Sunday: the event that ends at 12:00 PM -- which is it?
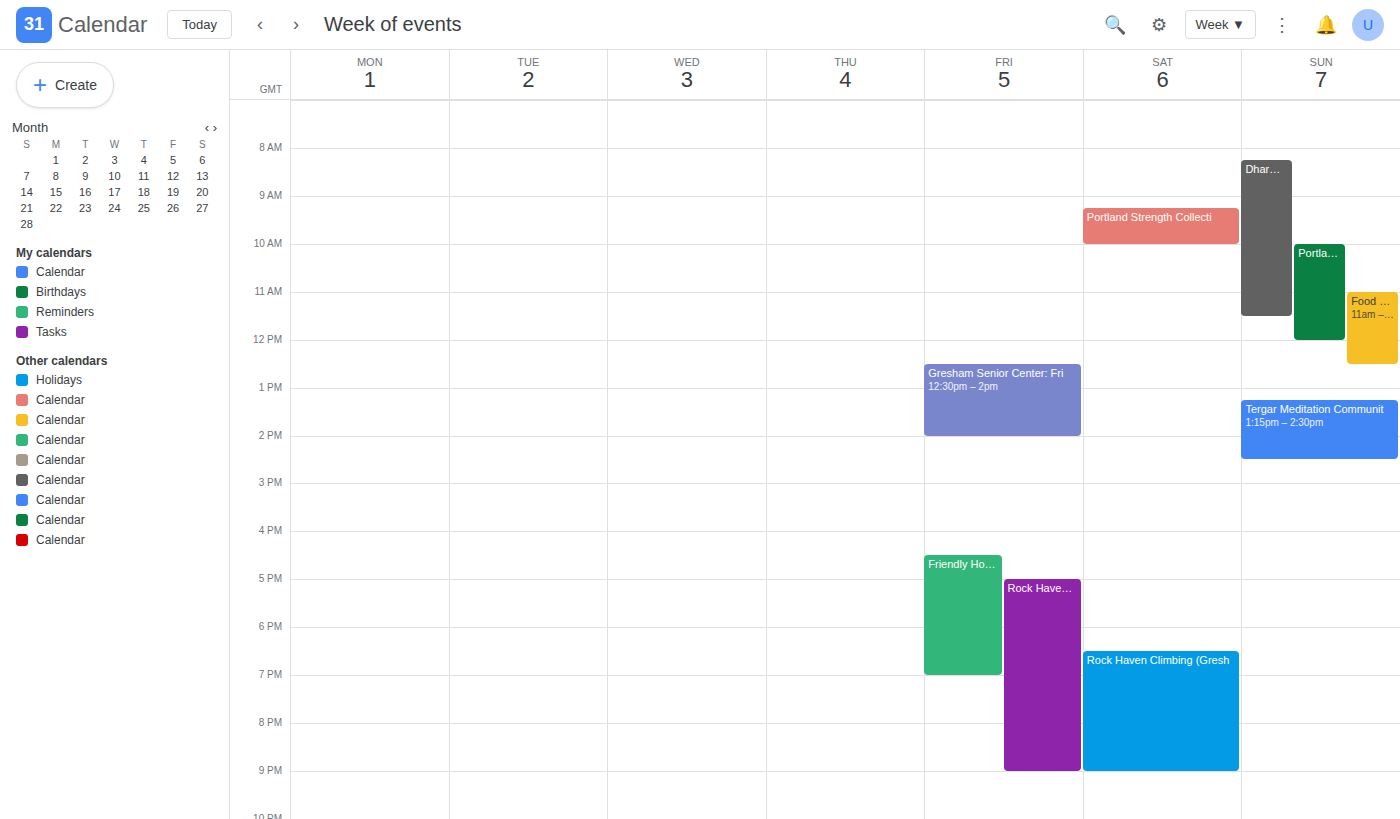
"Portland Insight Meditatio"